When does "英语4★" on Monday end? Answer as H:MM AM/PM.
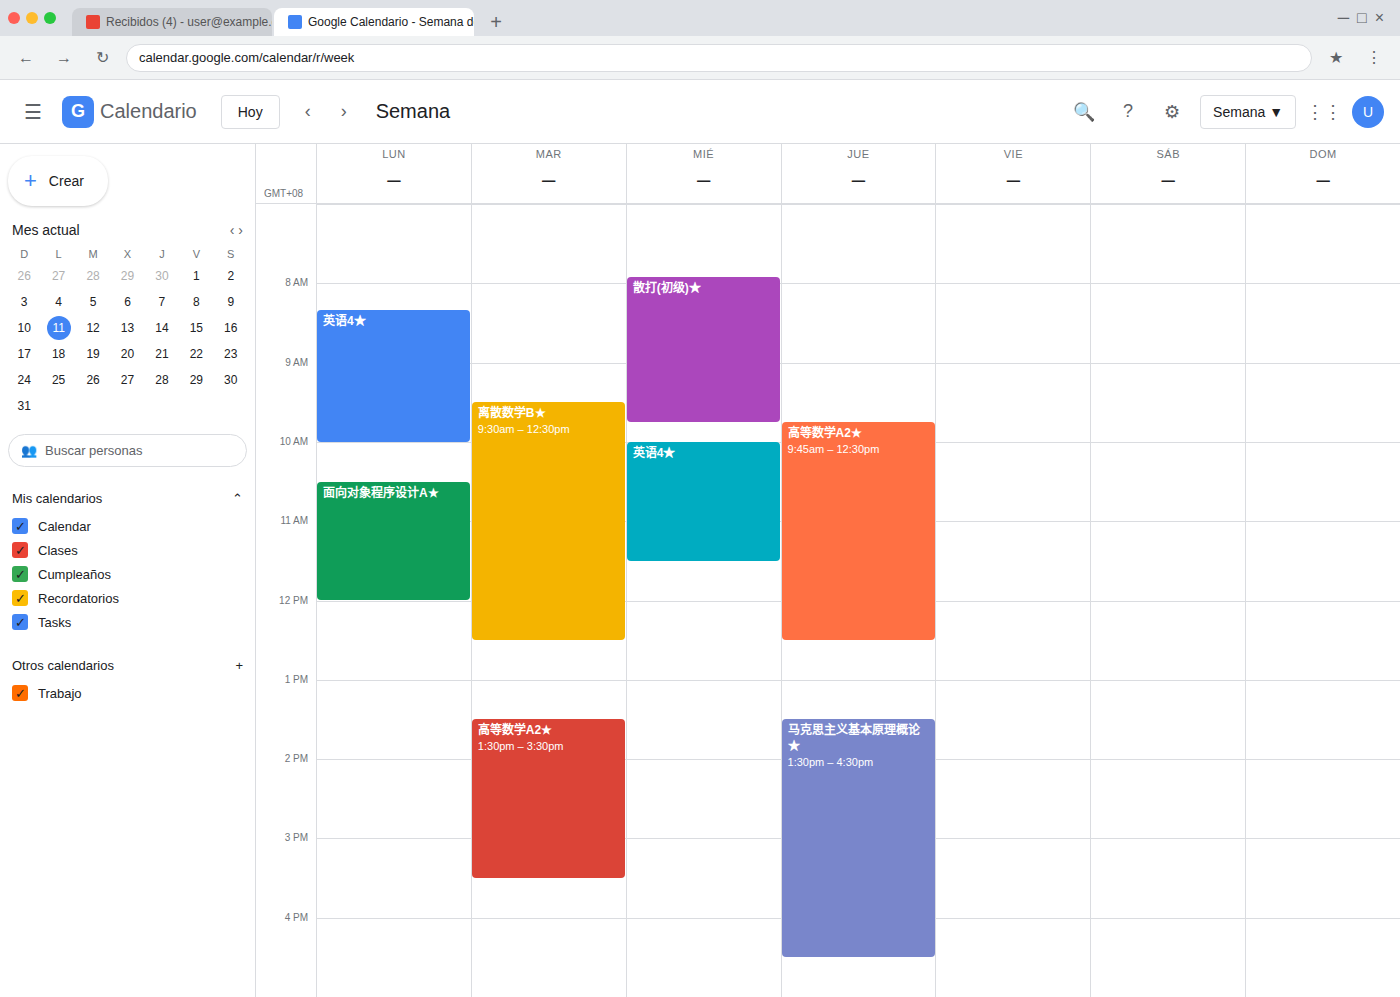
10:00 AM